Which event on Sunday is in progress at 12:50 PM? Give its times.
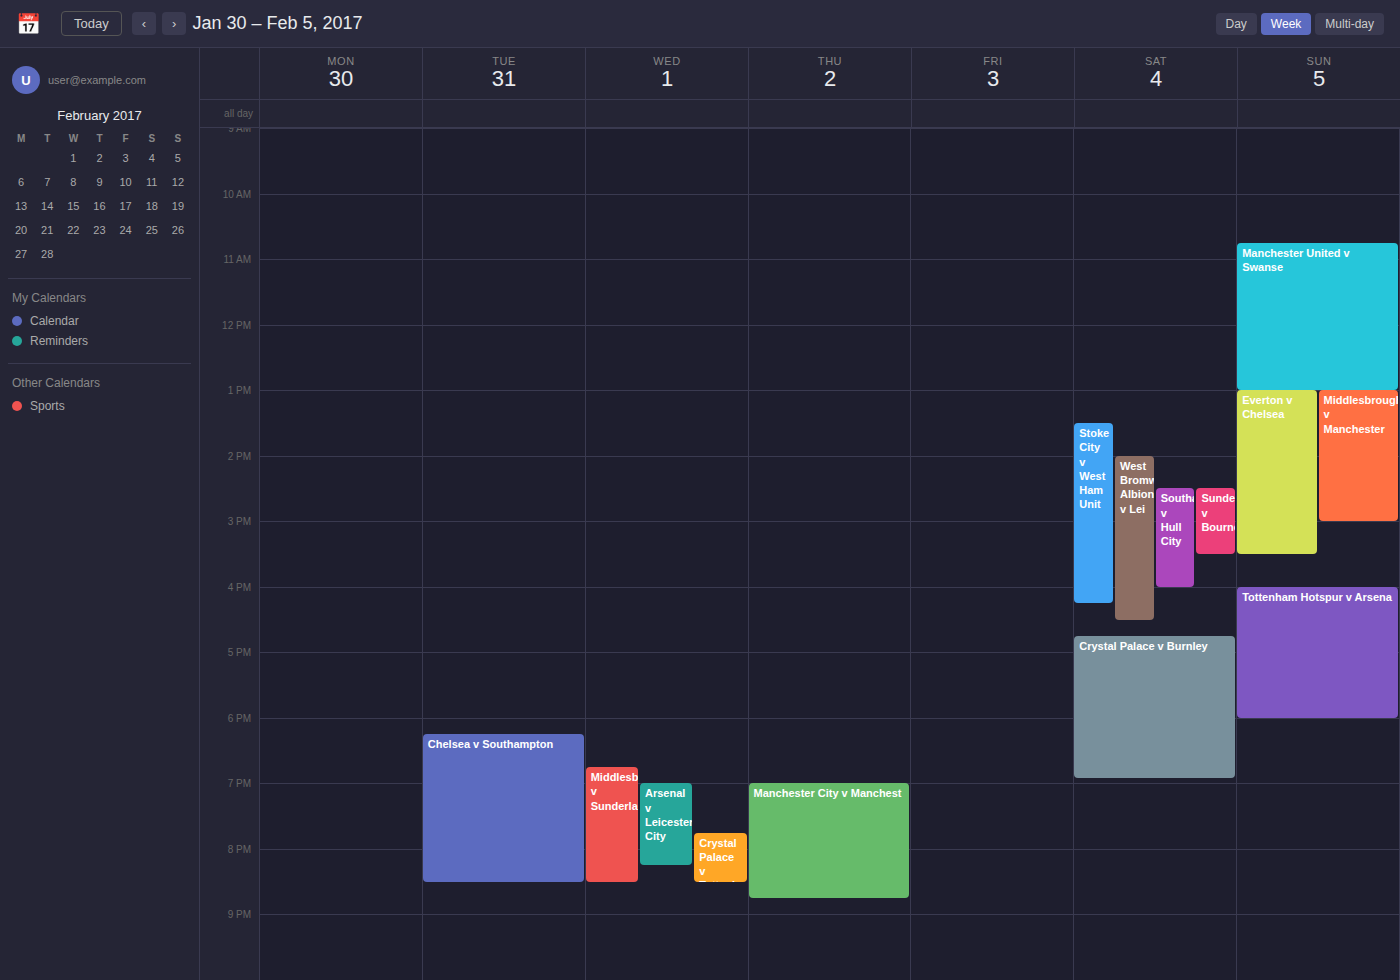
"Manchester United v Swanse", 10:45 AM to 1:00 PM